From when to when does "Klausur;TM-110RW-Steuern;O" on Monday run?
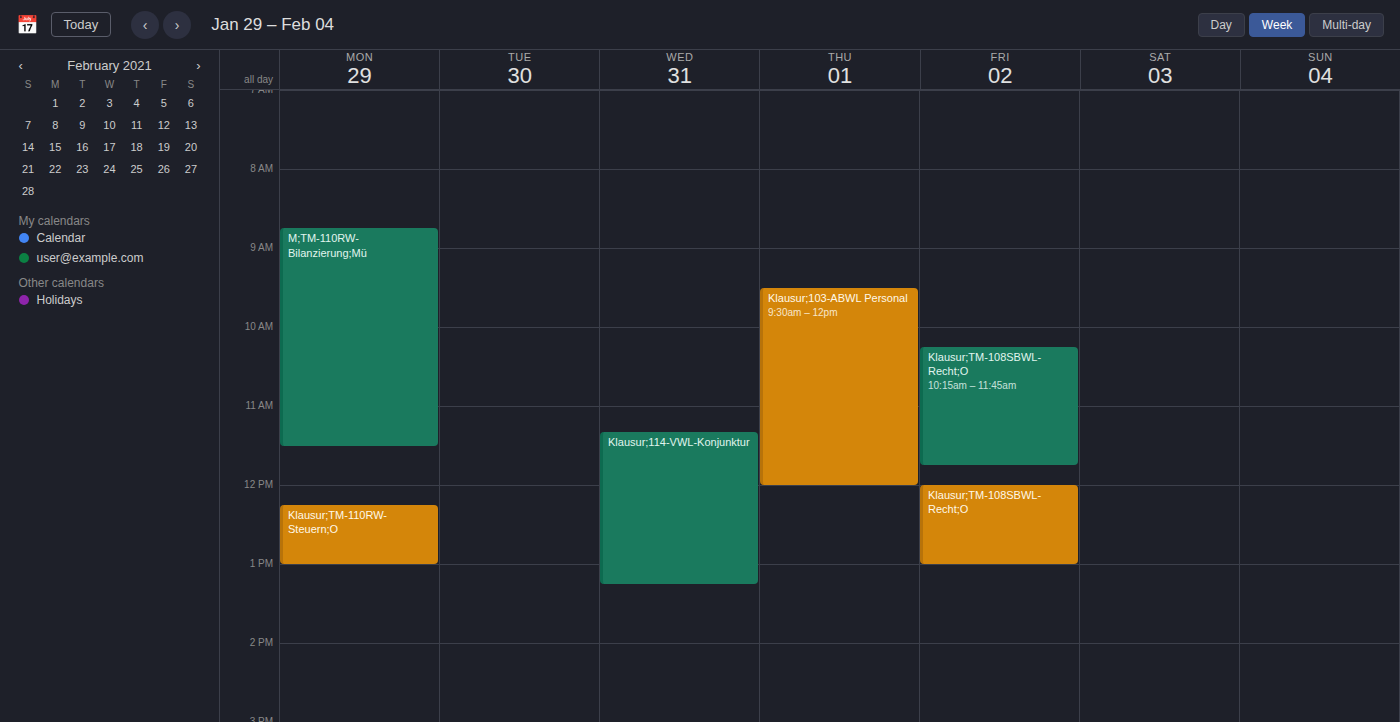
12:15 PM to 1:00 PM